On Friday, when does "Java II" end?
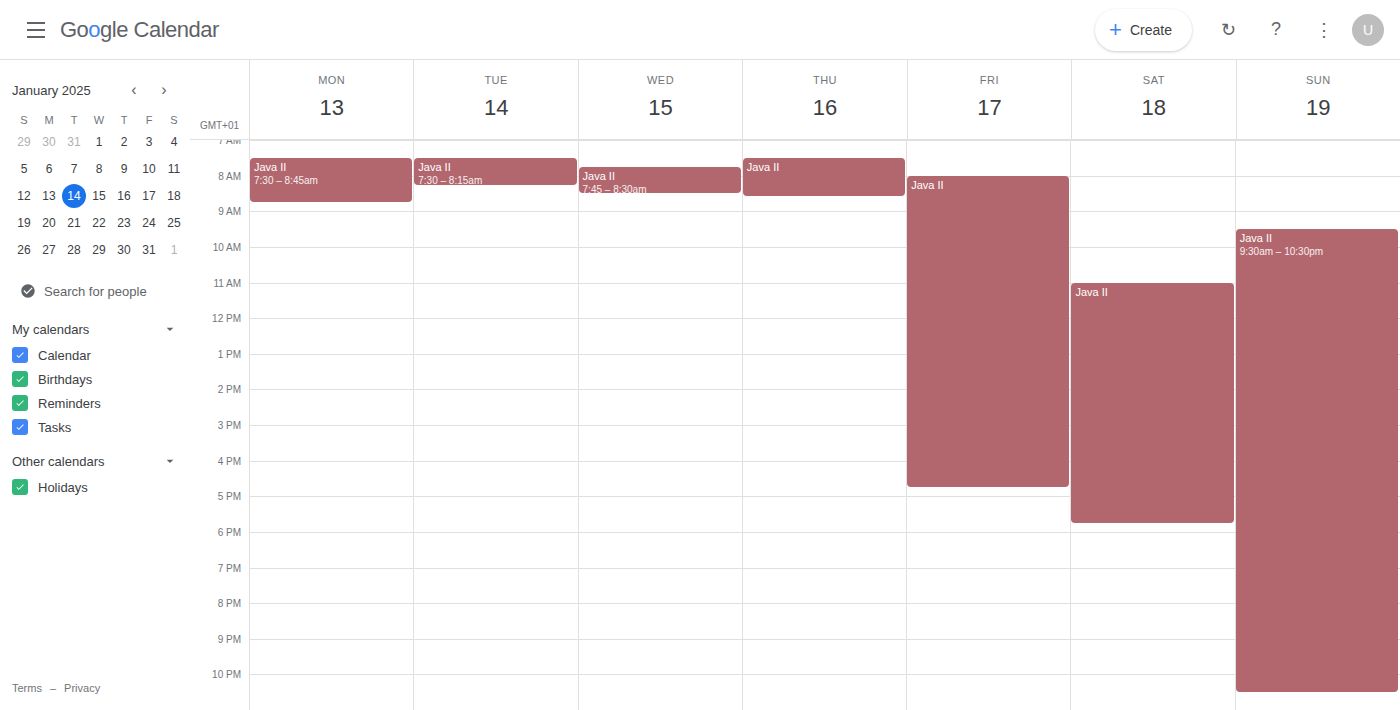
4:45 PM